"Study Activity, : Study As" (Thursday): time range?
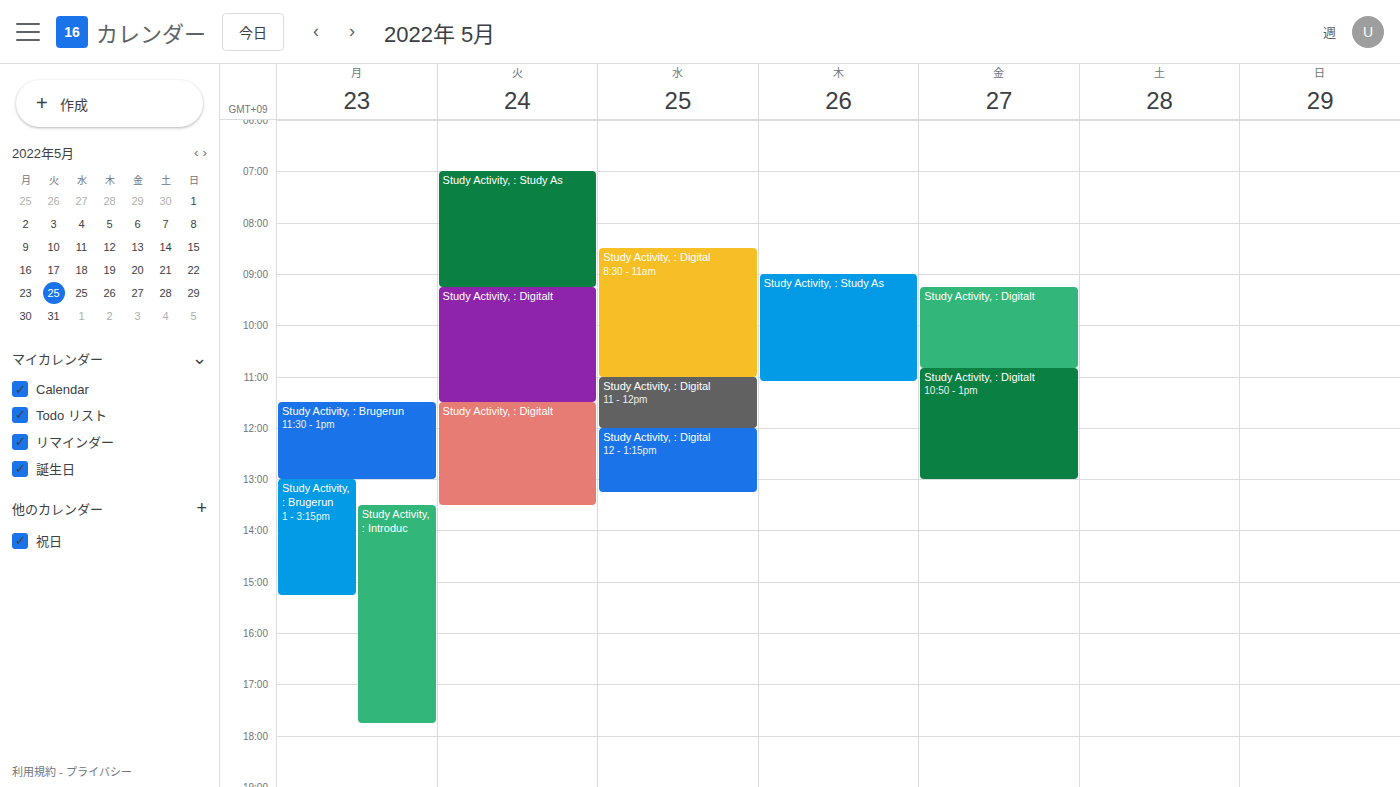
9:00 AM to 11:05 AM